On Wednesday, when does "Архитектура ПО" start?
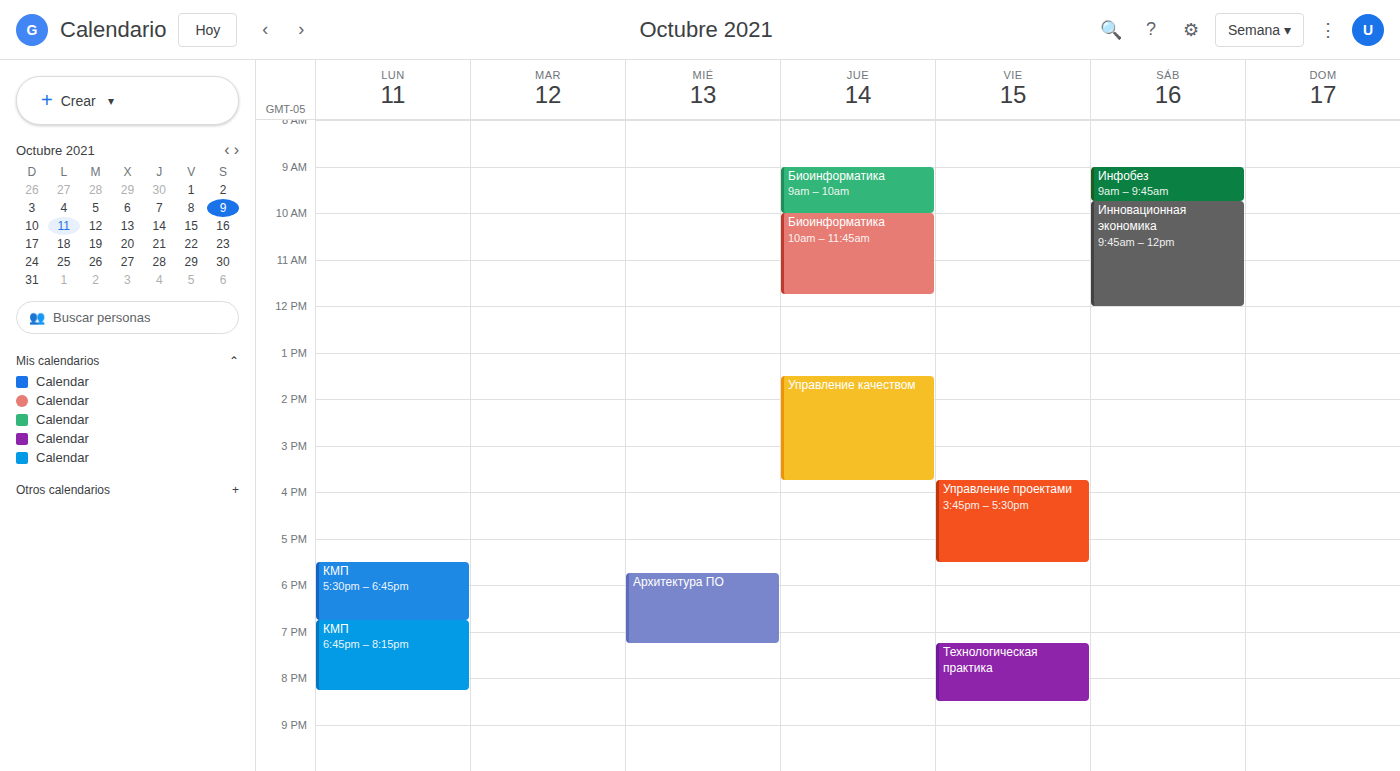
5:45 PM